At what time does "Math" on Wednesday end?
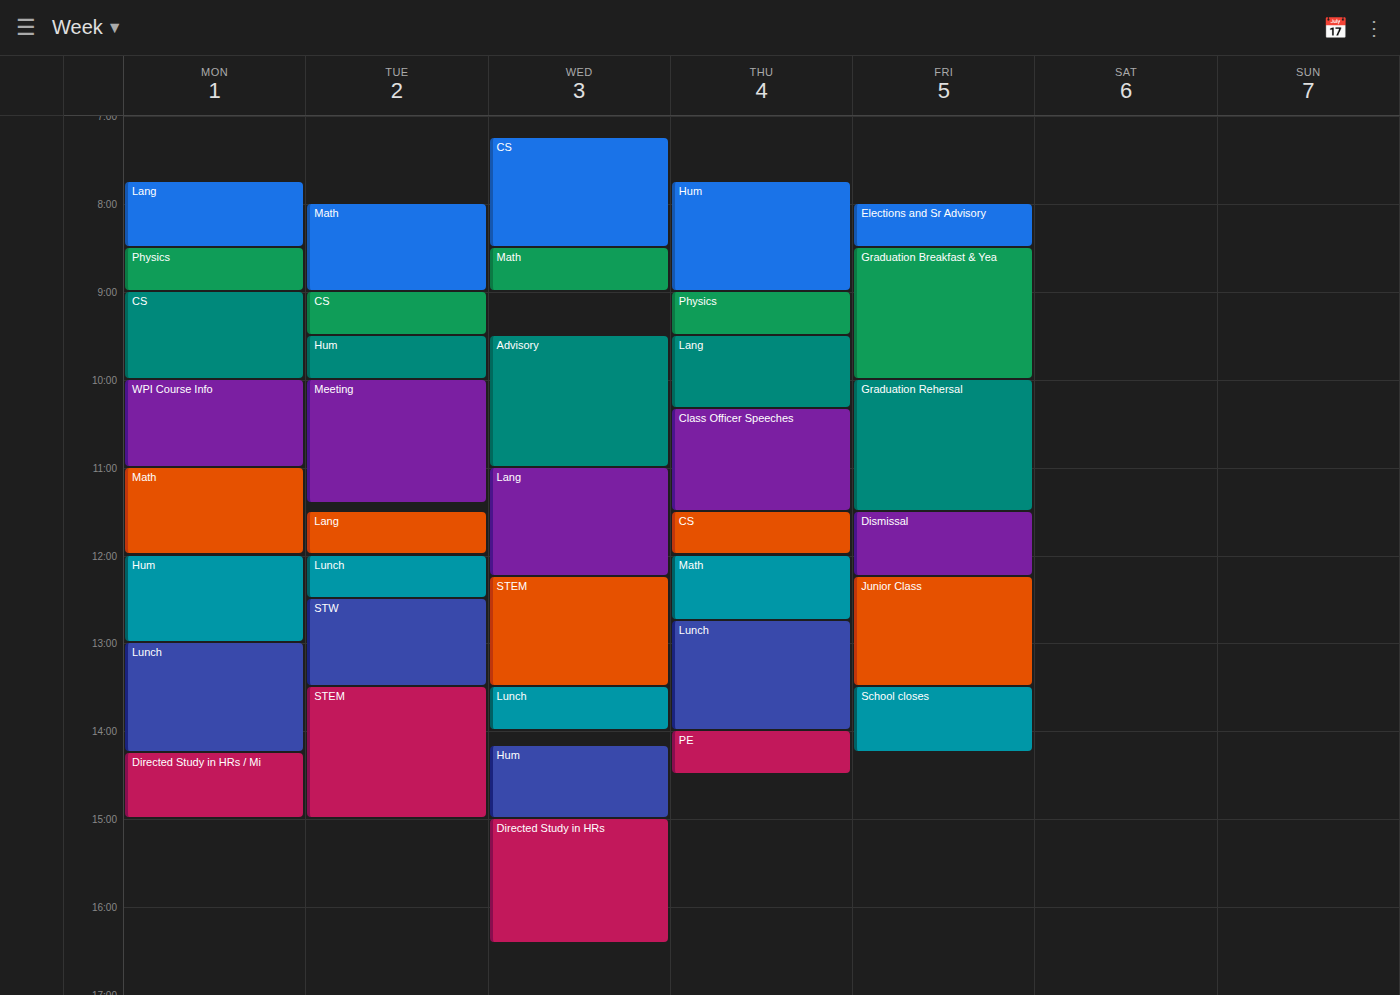
09:00